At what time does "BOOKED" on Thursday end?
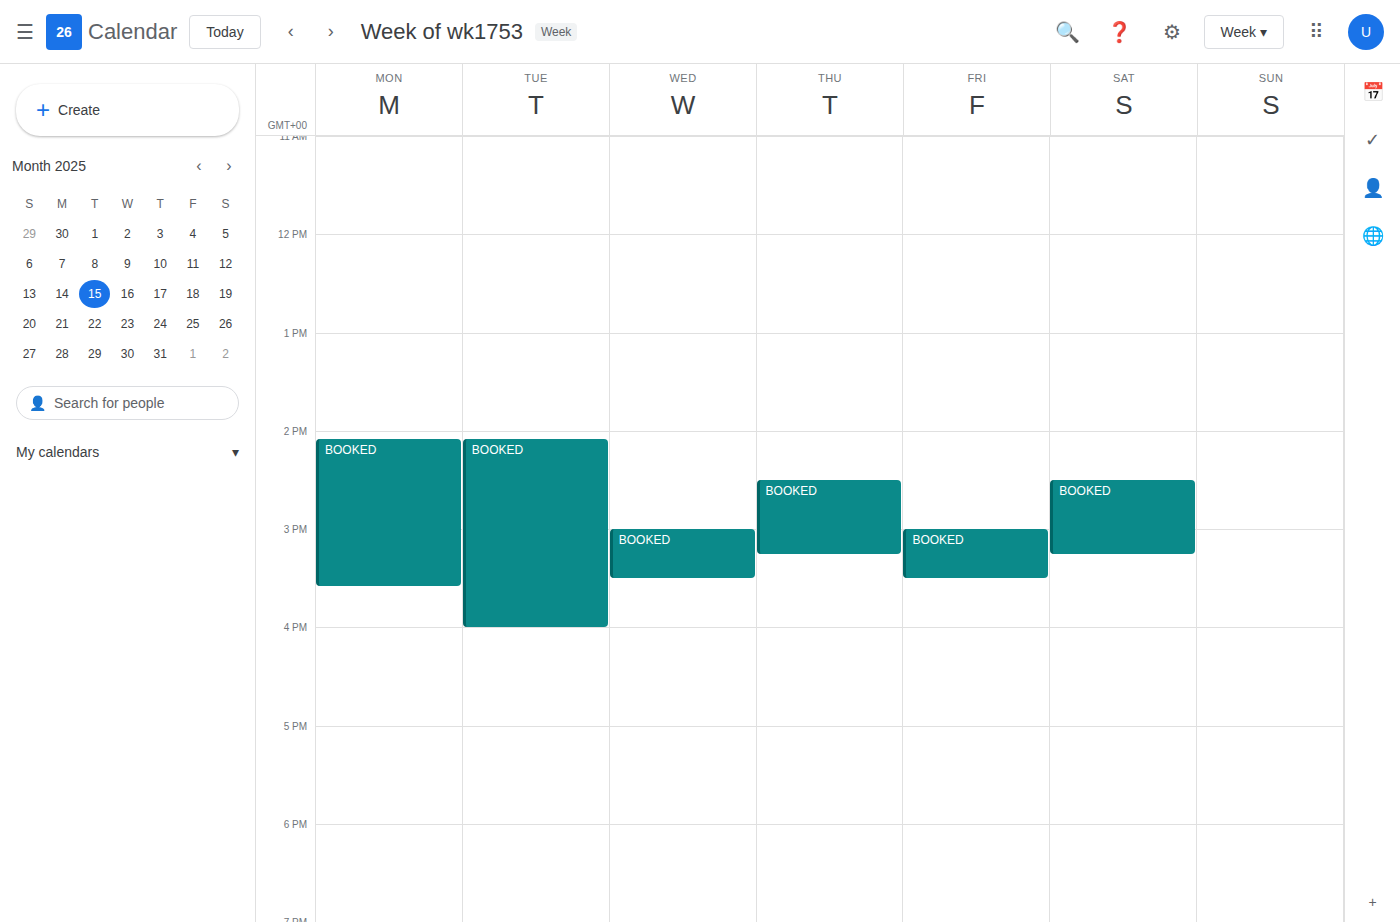
3:15 PM